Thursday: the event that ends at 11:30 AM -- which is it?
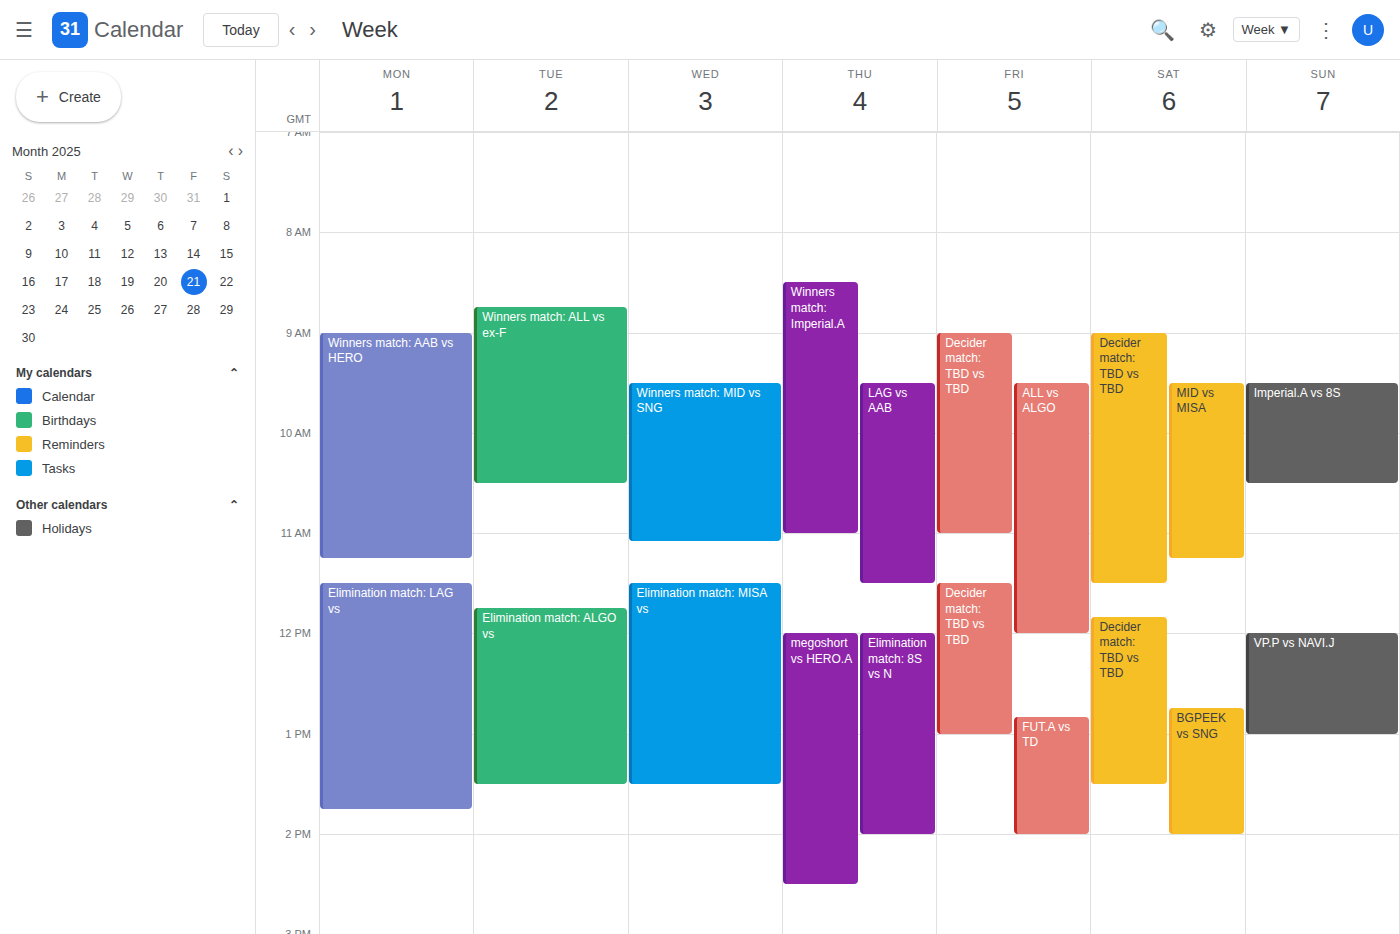
"LAG vs AAB"